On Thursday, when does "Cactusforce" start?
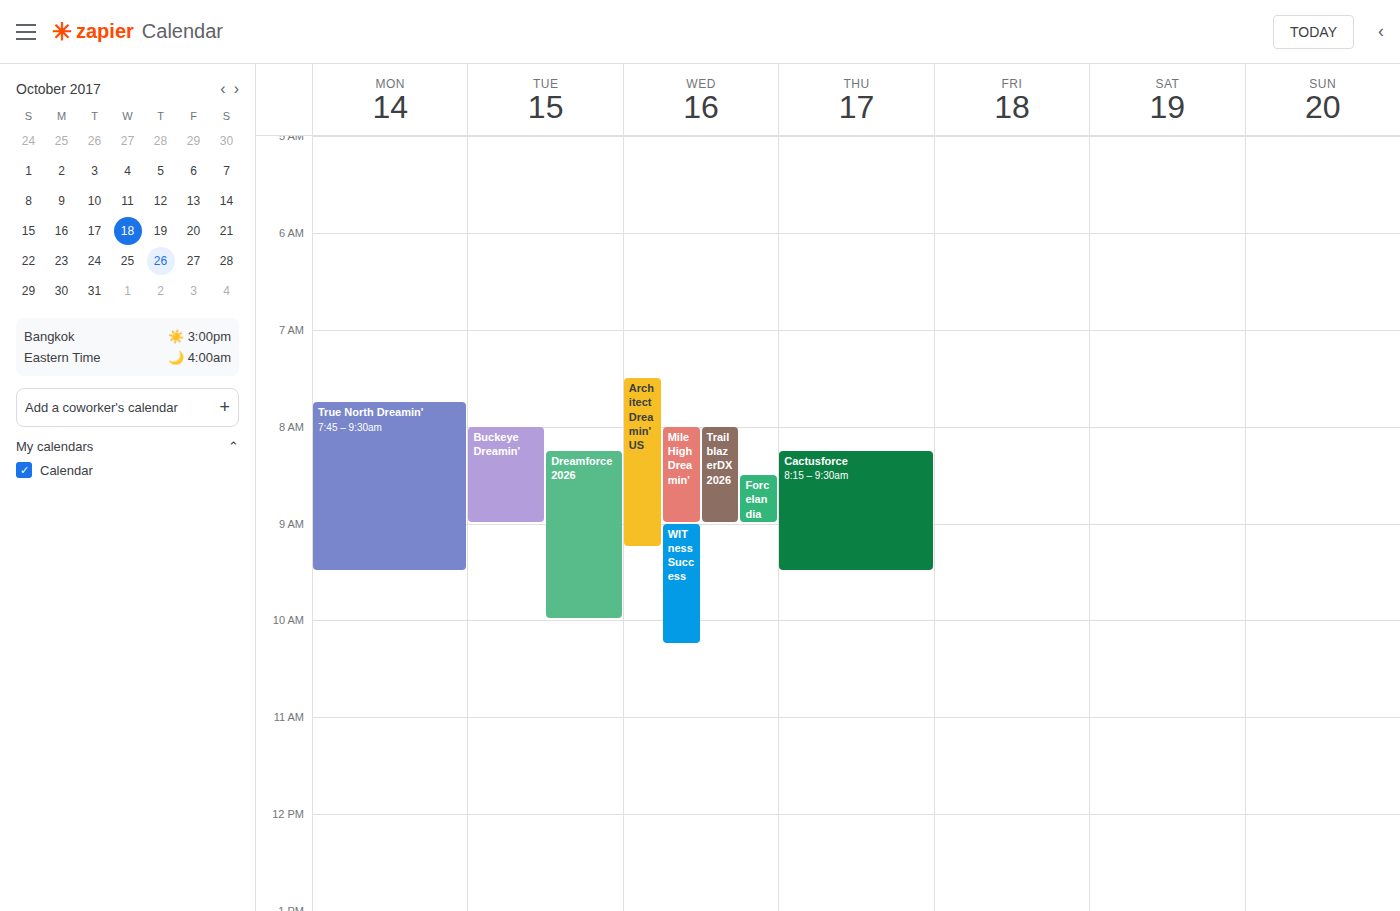
08:15